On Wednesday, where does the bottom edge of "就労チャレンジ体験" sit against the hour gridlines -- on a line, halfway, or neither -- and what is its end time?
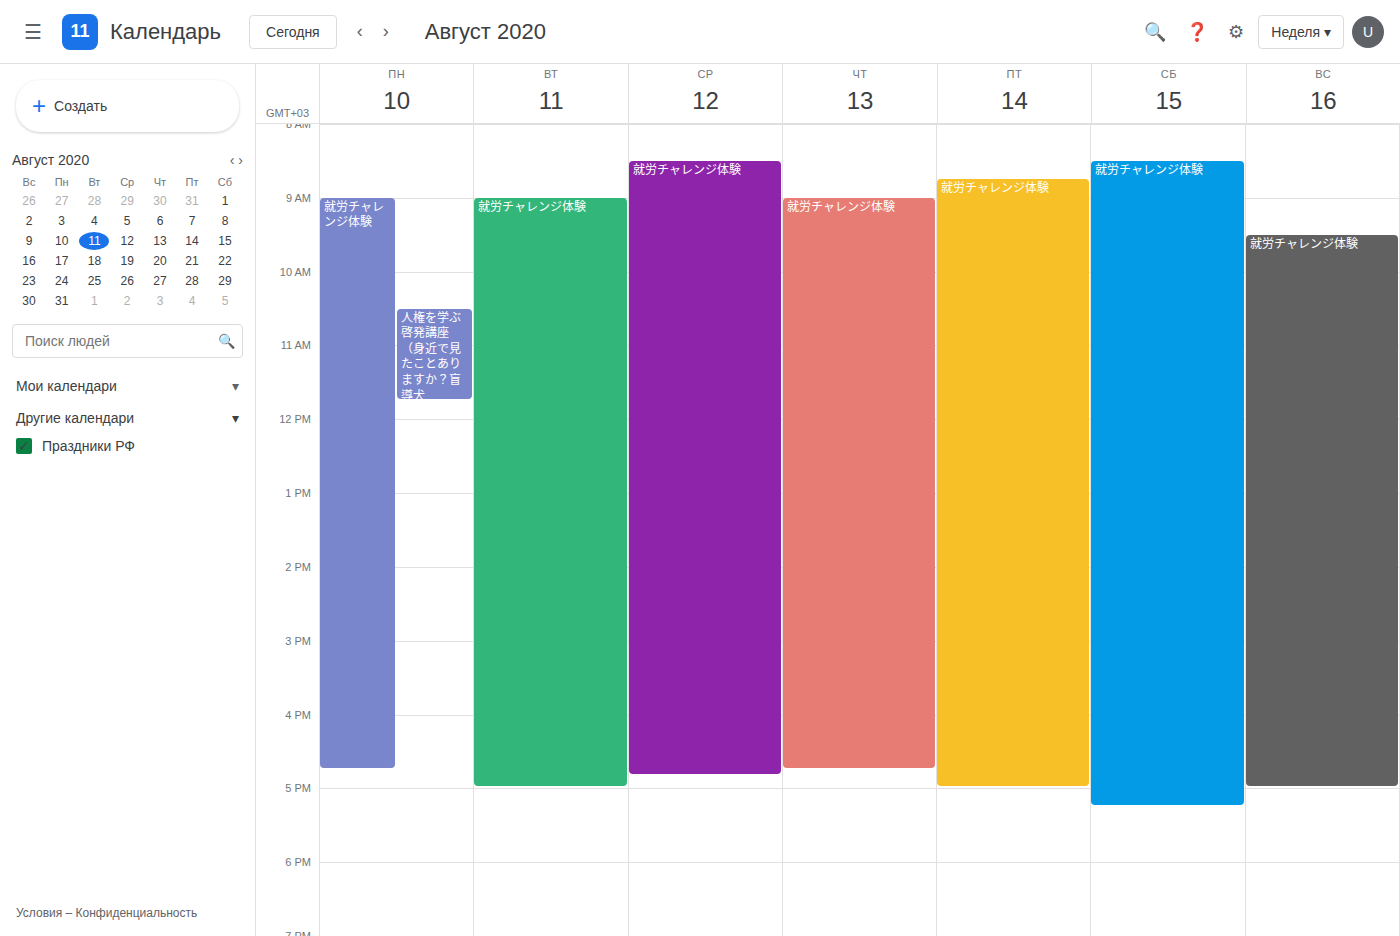
4:50 PM -- neither: 50 minutes below the 4 PM line and 10 minutes above the 5 PM line.